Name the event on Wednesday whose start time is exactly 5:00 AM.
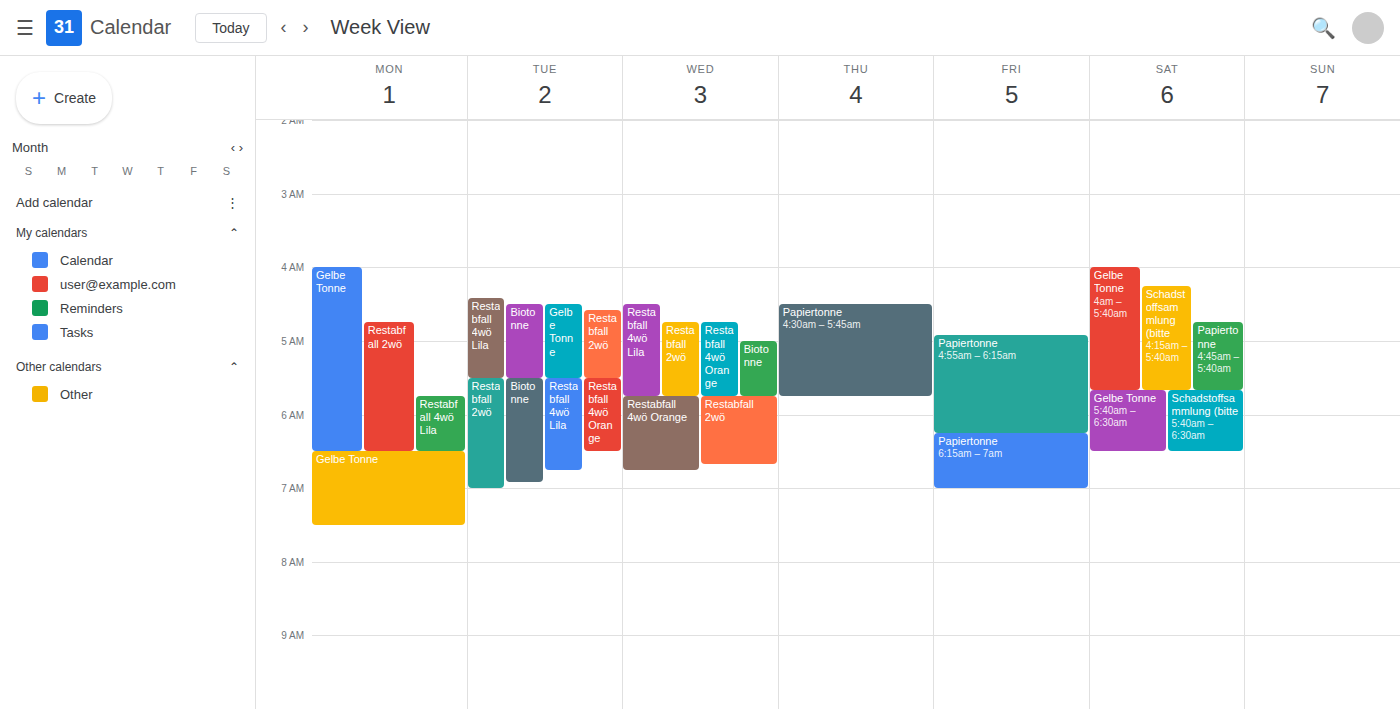
"Biotonne"